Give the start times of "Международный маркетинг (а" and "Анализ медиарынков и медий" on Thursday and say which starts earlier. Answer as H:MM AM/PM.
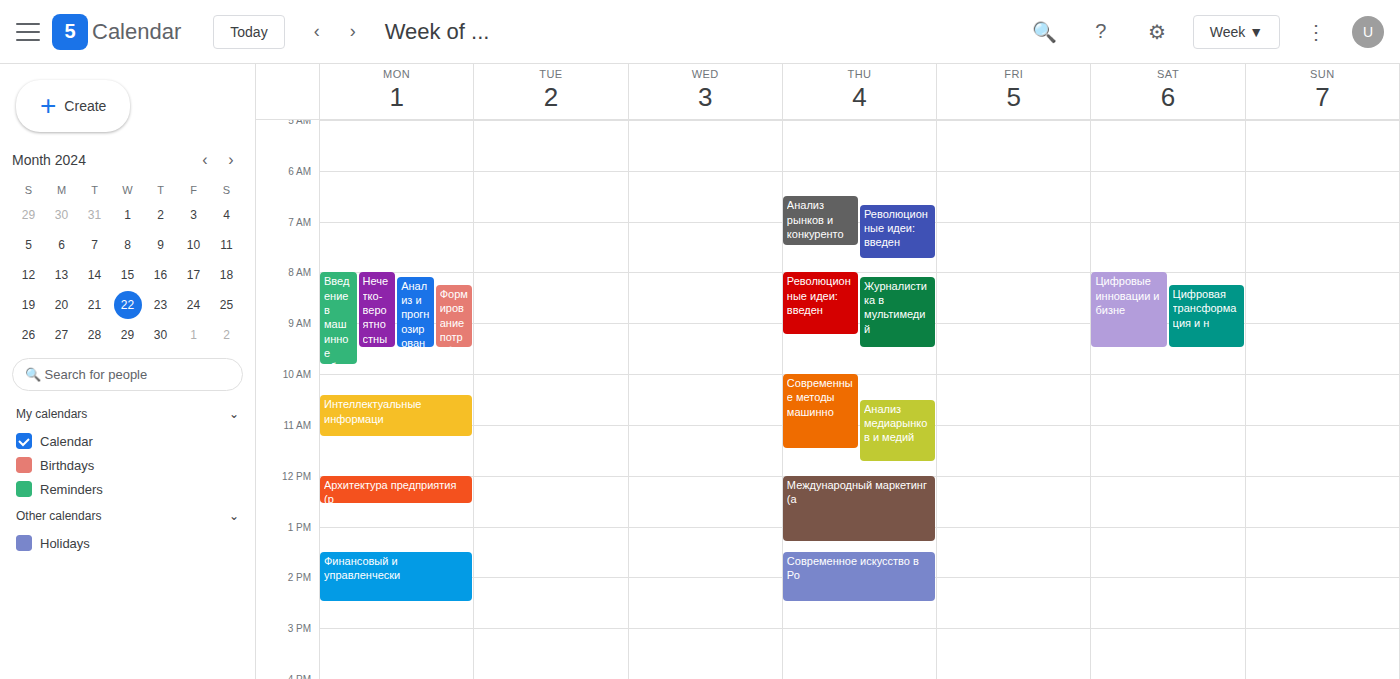
"Анализ медиарынков и медий" 10:30 AM; "Международный маркетинг (а" 12:00 PM.